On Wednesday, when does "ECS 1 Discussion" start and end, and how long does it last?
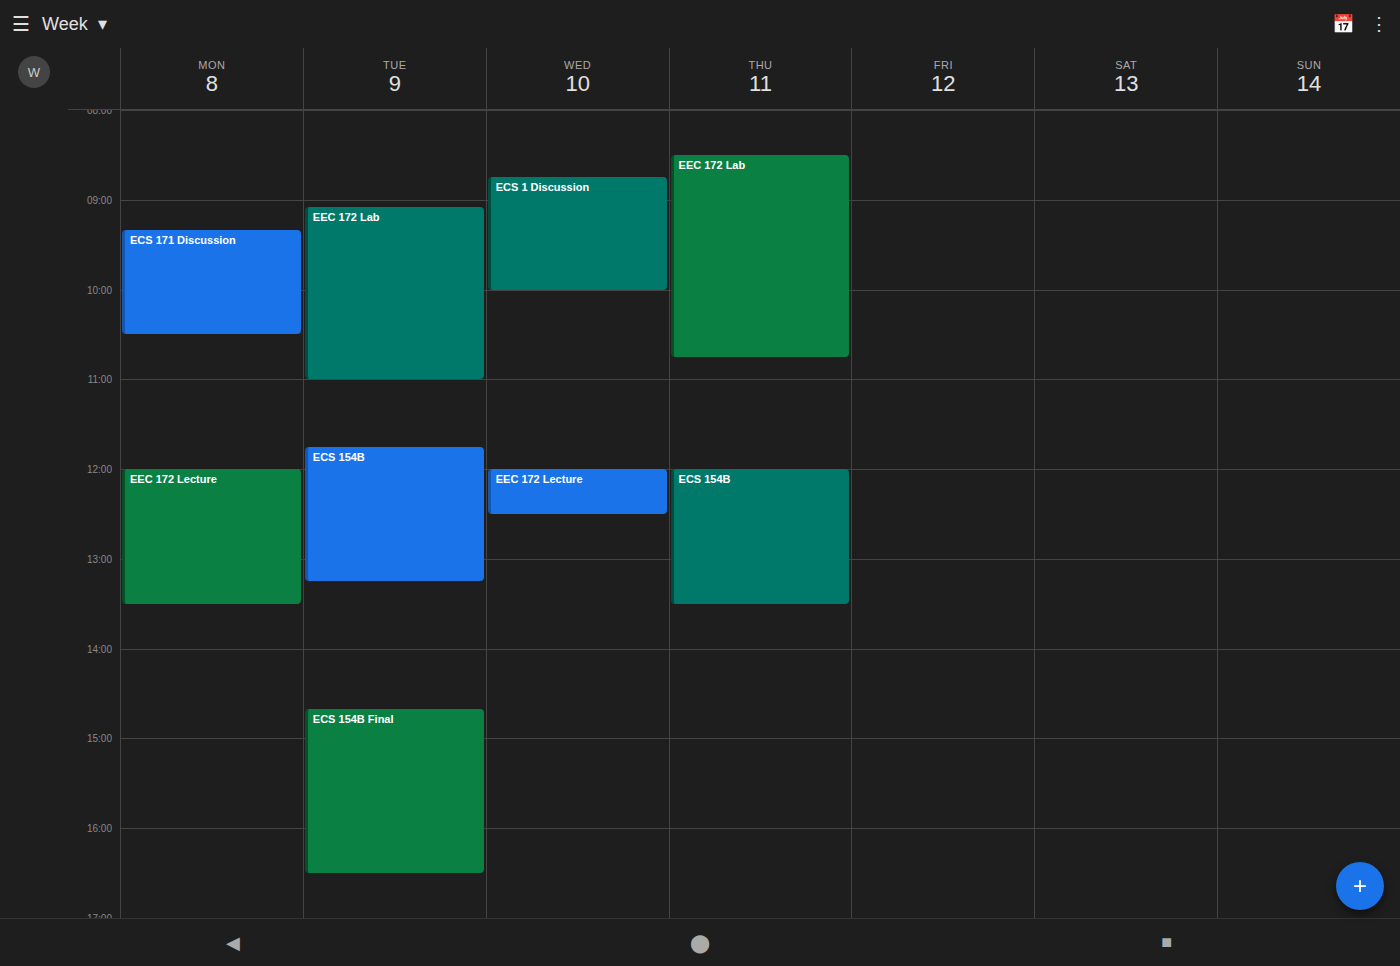
8:45 AM to 10:00 AM, 1 hour 15 minutes